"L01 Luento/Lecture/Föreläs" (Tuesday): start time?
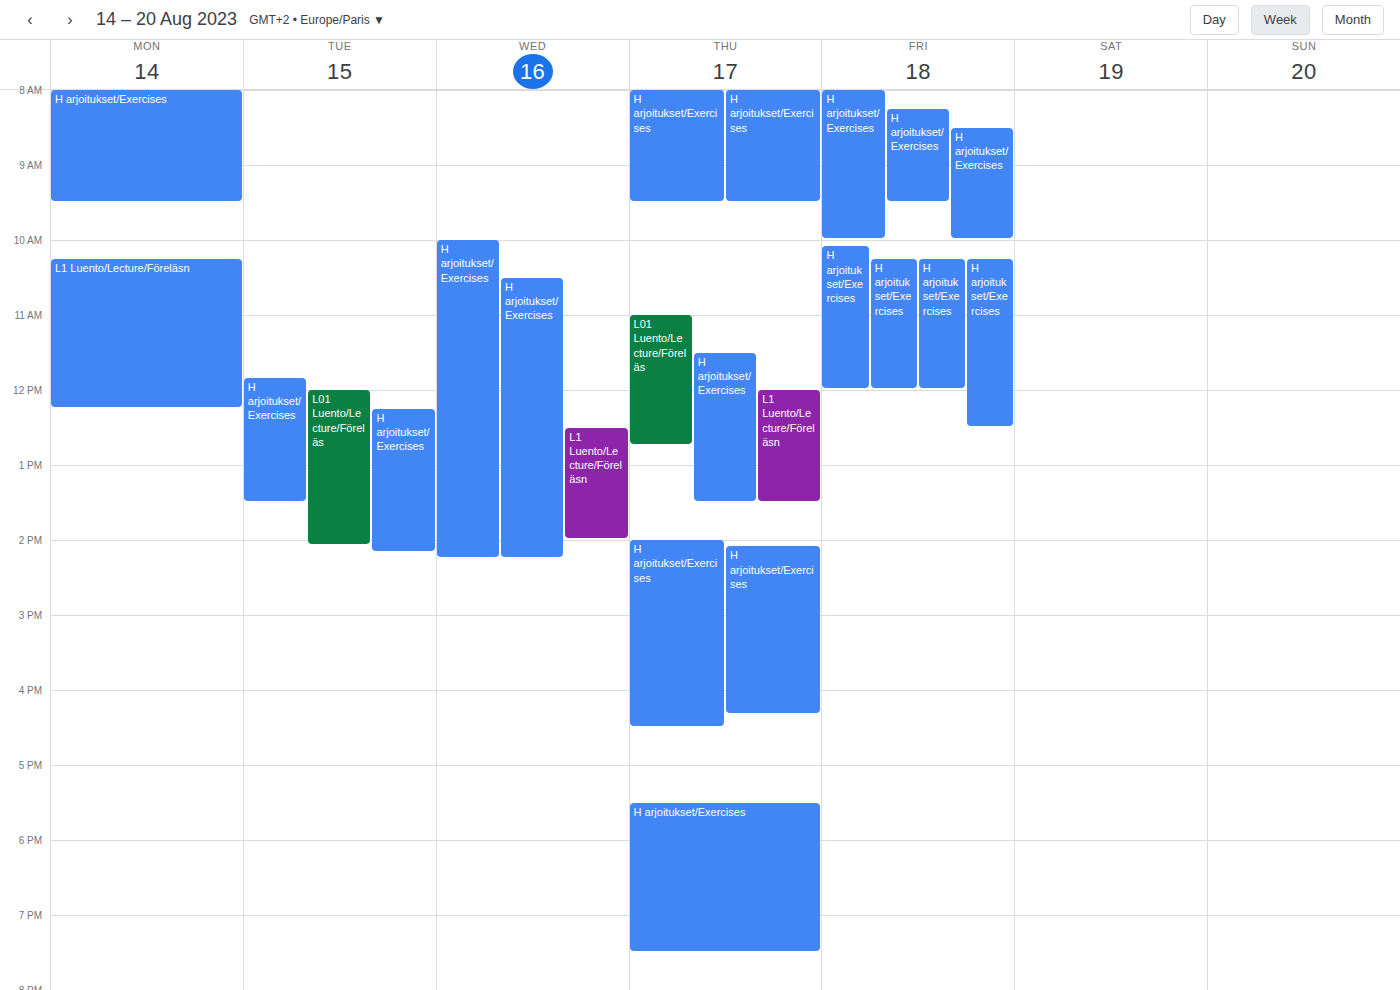
12:00